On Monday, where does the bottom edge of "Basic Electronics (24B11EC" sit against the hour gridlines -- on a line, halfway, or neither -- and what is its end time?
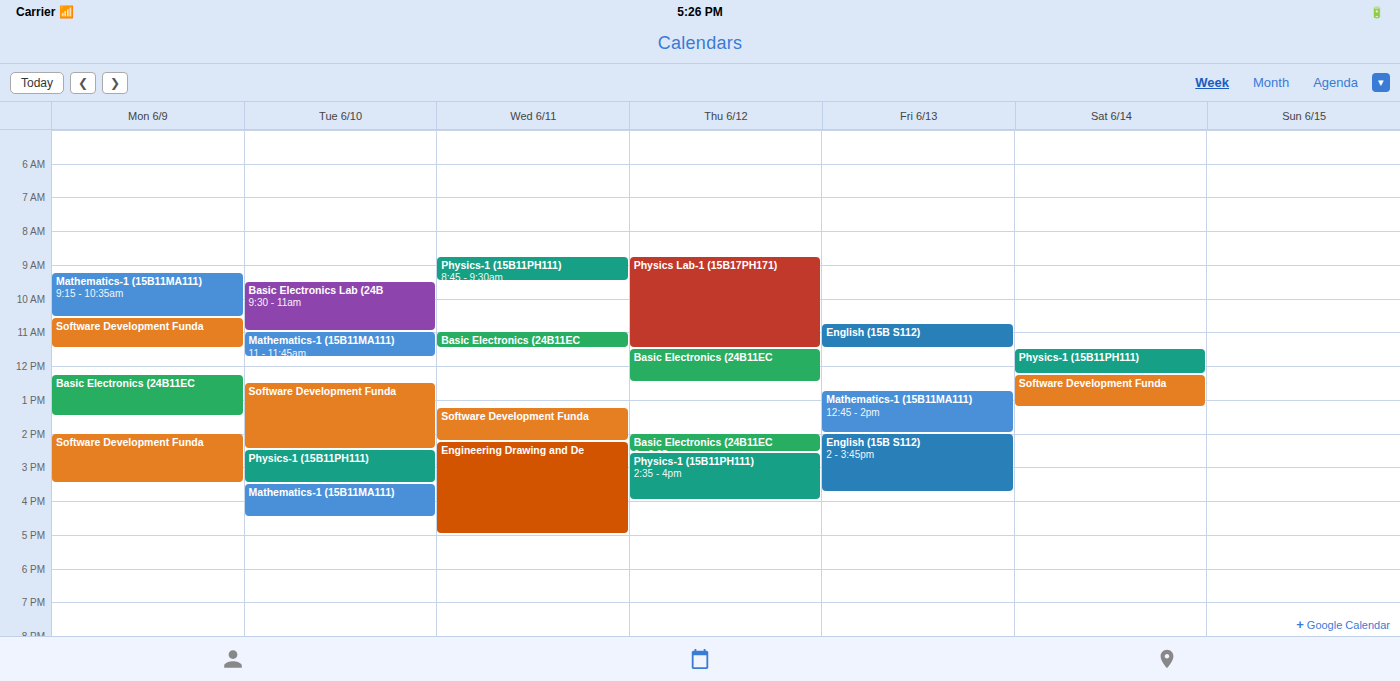
1:30 PM -- halfway between the 1 PM and 2 PM lines.